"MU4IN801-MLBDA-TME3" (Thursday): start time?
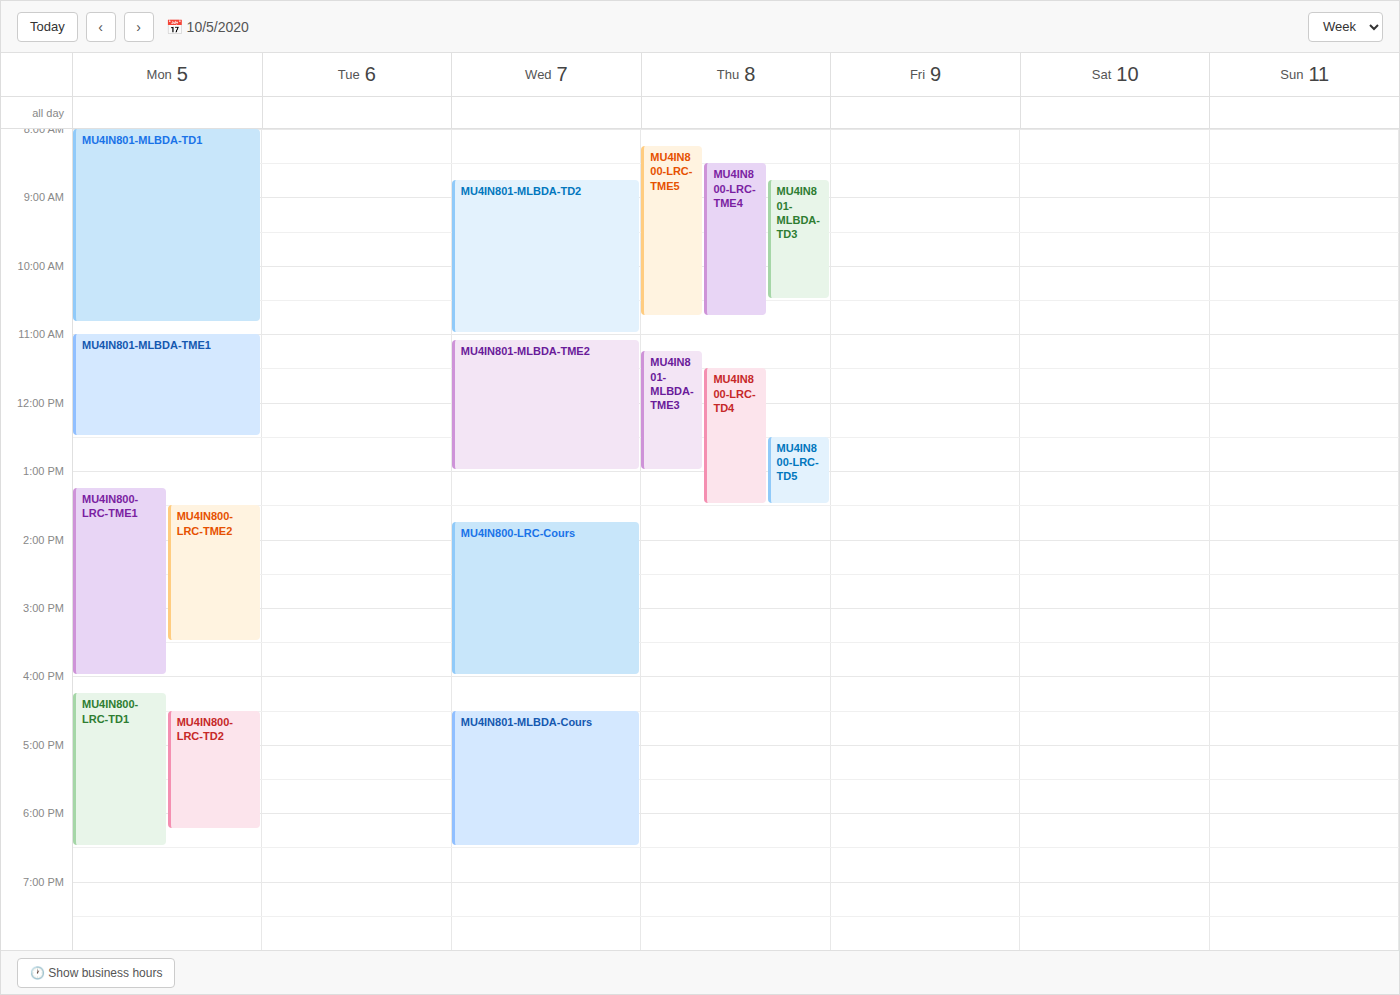
11:15 AM